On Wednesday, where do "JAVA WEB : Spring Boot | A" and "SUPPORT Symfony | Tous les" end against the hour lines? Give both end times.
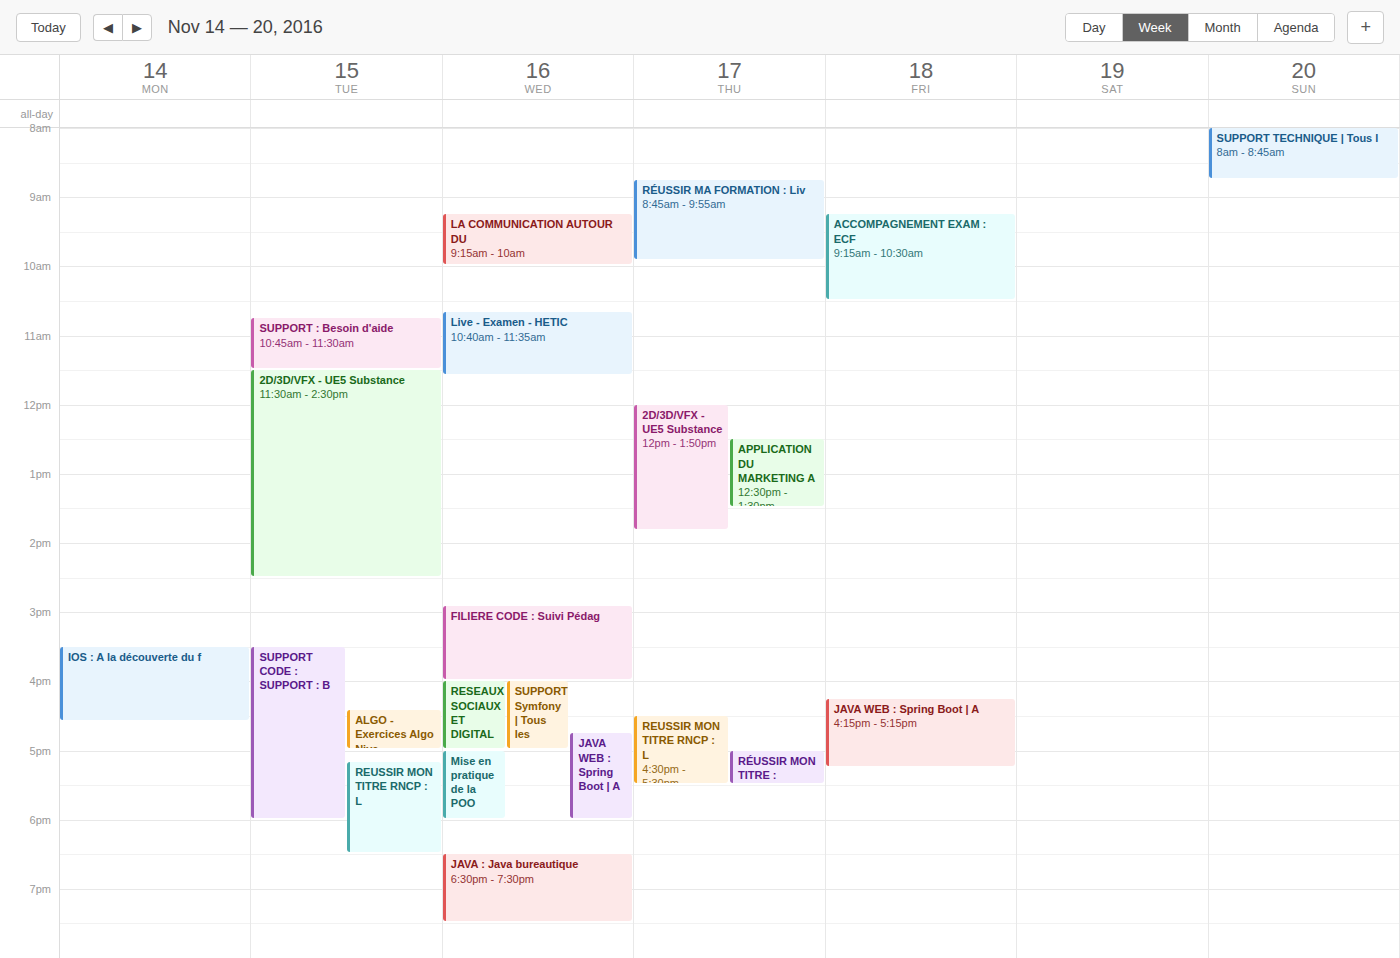
"JAVA WEB : Spring Boot | A": 18:00, exactly on the 18:00 line. "SUPPORT Symfony | Tous les": 17:00, exactly on the 17:00 line.